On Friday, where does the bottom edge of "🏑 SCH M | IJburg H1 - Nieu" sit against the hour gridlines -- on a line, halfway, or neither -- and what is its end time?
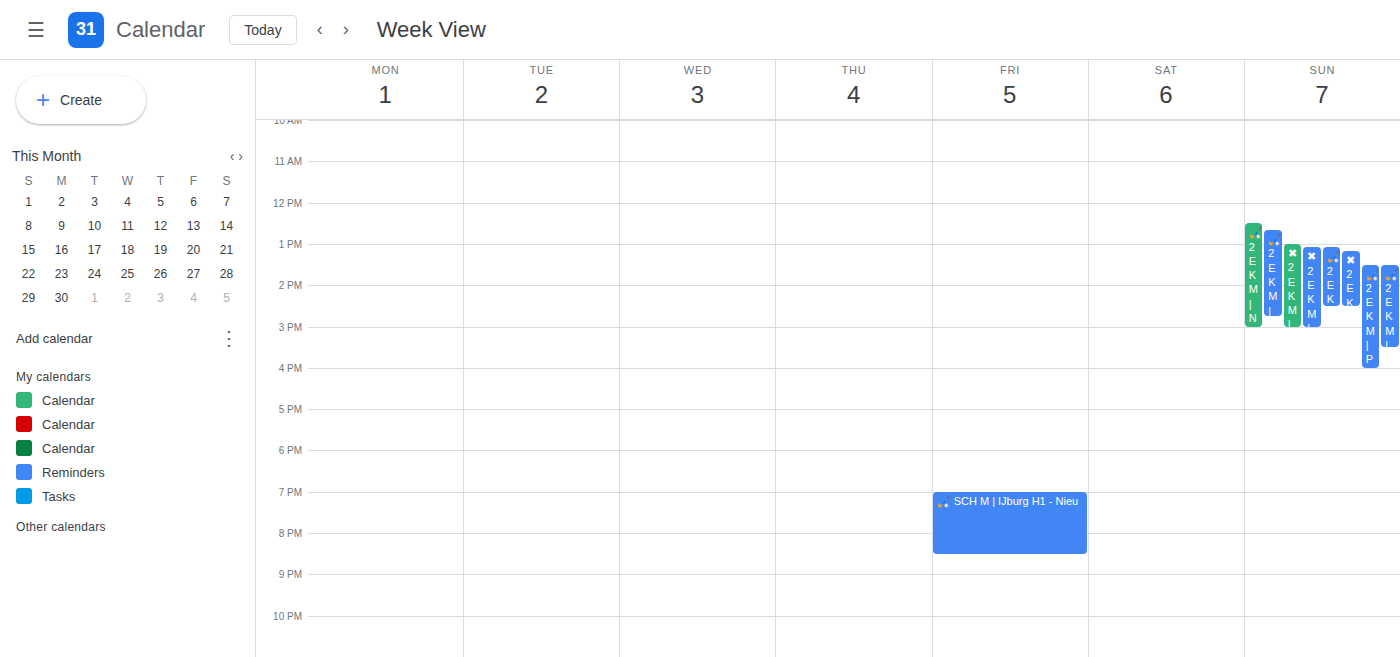
8:30 PM -- halfway between the 8 PM and 9 PM lines.